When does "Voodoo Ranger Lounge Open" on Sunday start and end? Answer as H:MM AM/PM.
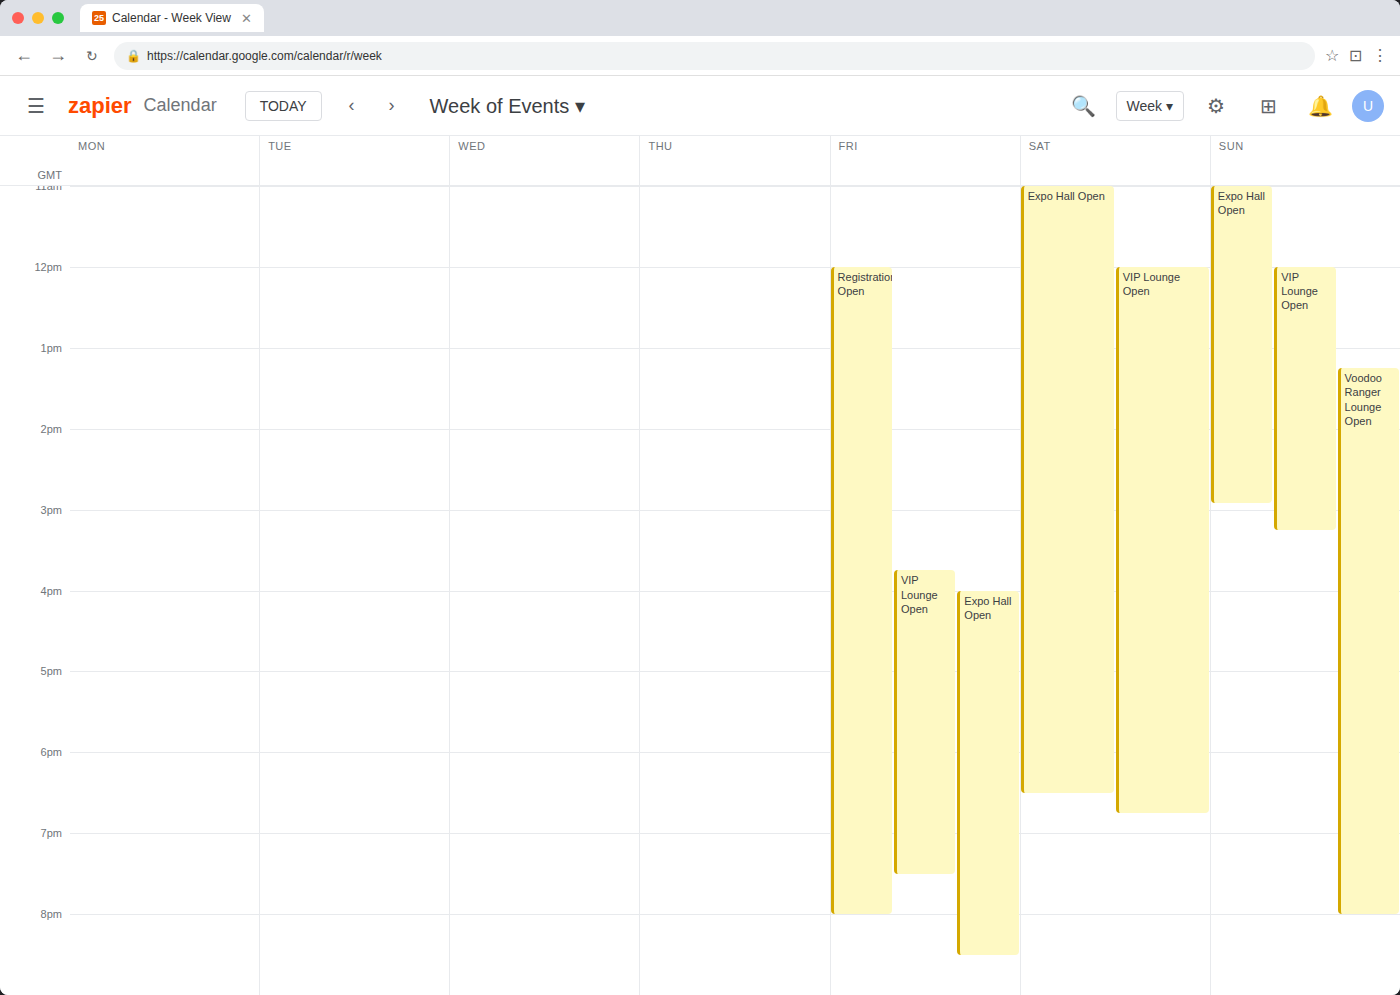
1:15 PM to 8:00 PM